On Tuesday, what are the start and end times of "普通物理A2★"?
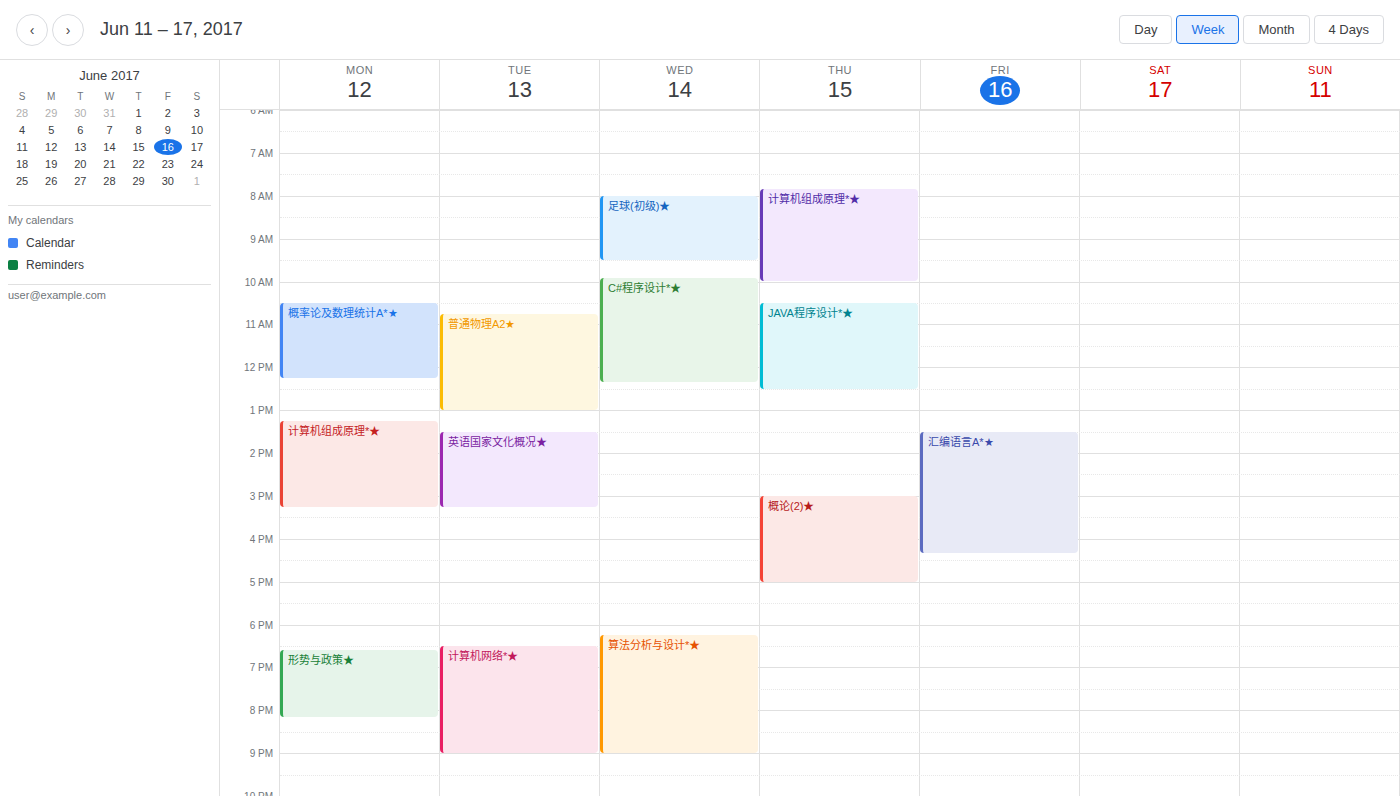
10:45 AM to 1:00 PM